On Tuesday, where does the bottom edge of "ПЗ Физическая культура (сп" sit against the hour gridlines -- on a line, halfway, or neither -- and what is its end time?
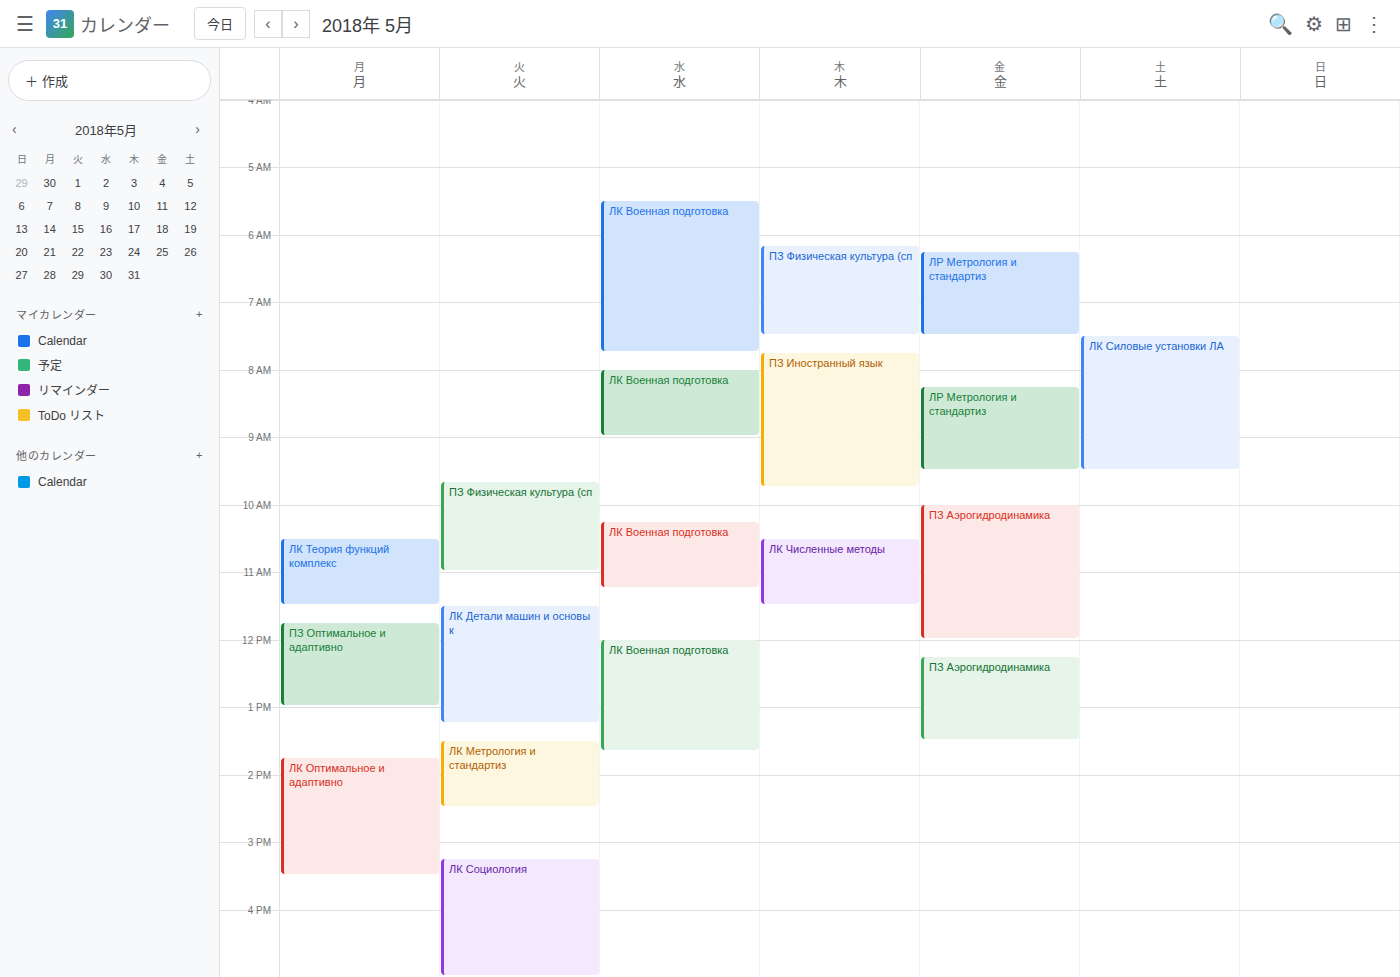
11:00 -- exactly on the 11:00 line.